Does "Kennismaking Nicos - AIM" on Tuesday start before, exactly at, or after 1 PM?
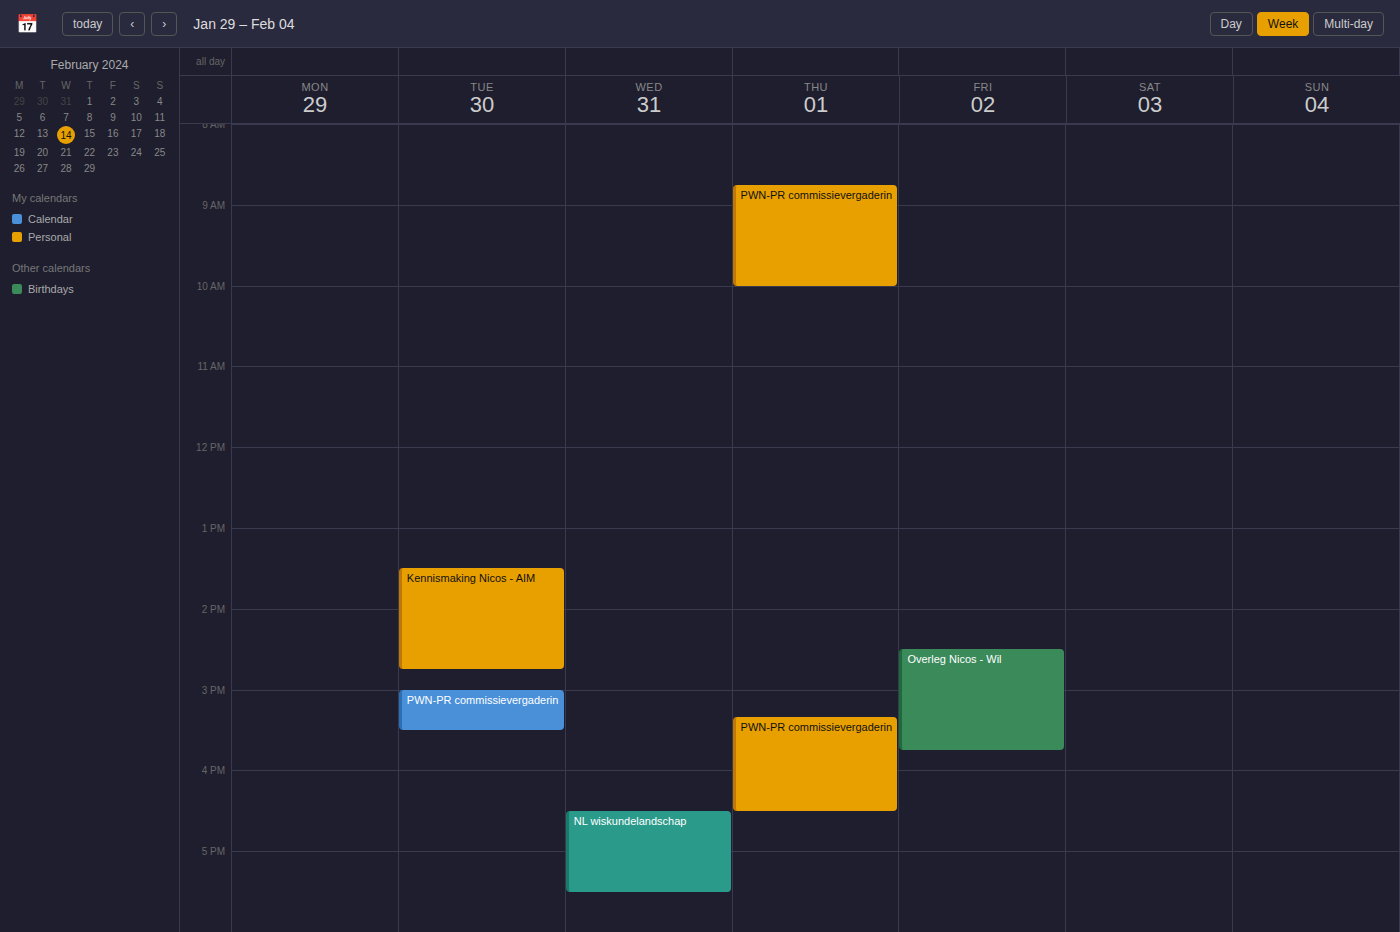
1:30 PM -- after 1 PM, 30 minutes below the 1 PM line.